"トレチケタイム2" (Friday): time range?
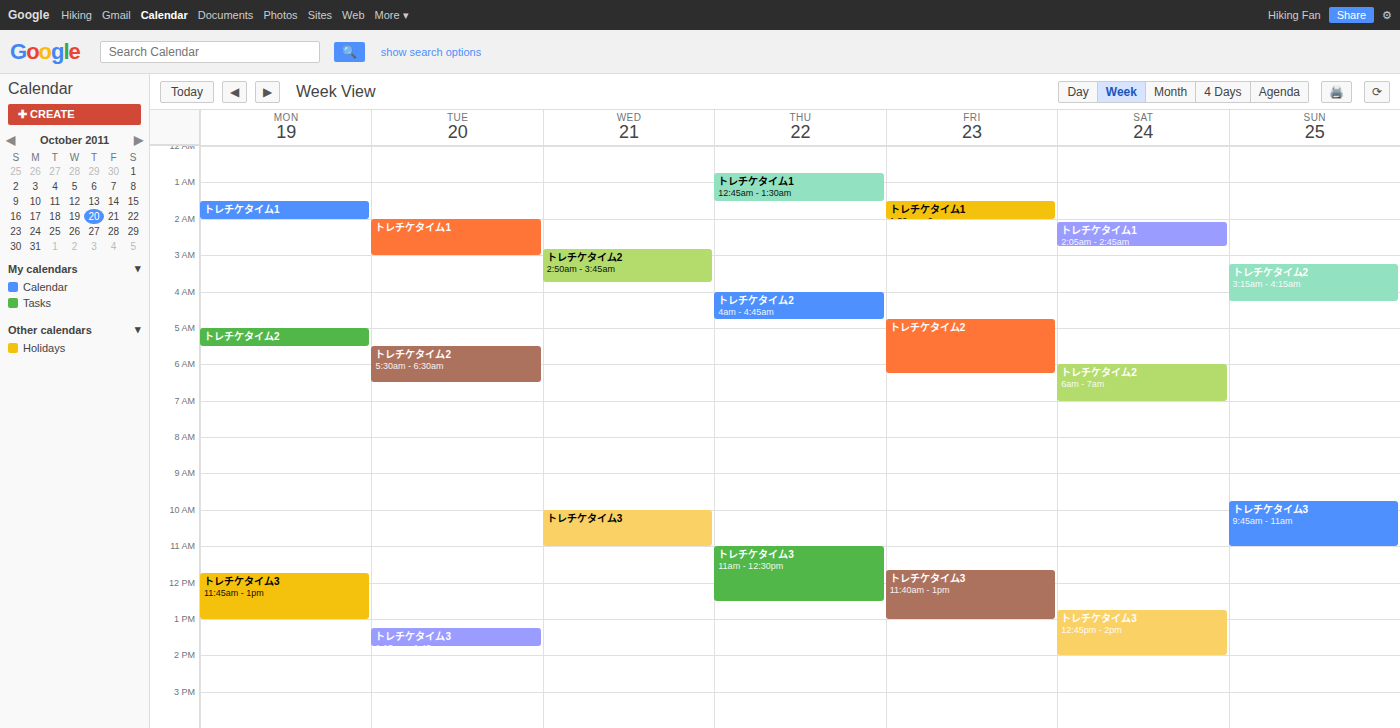
4:45 AM to 6:15 AM